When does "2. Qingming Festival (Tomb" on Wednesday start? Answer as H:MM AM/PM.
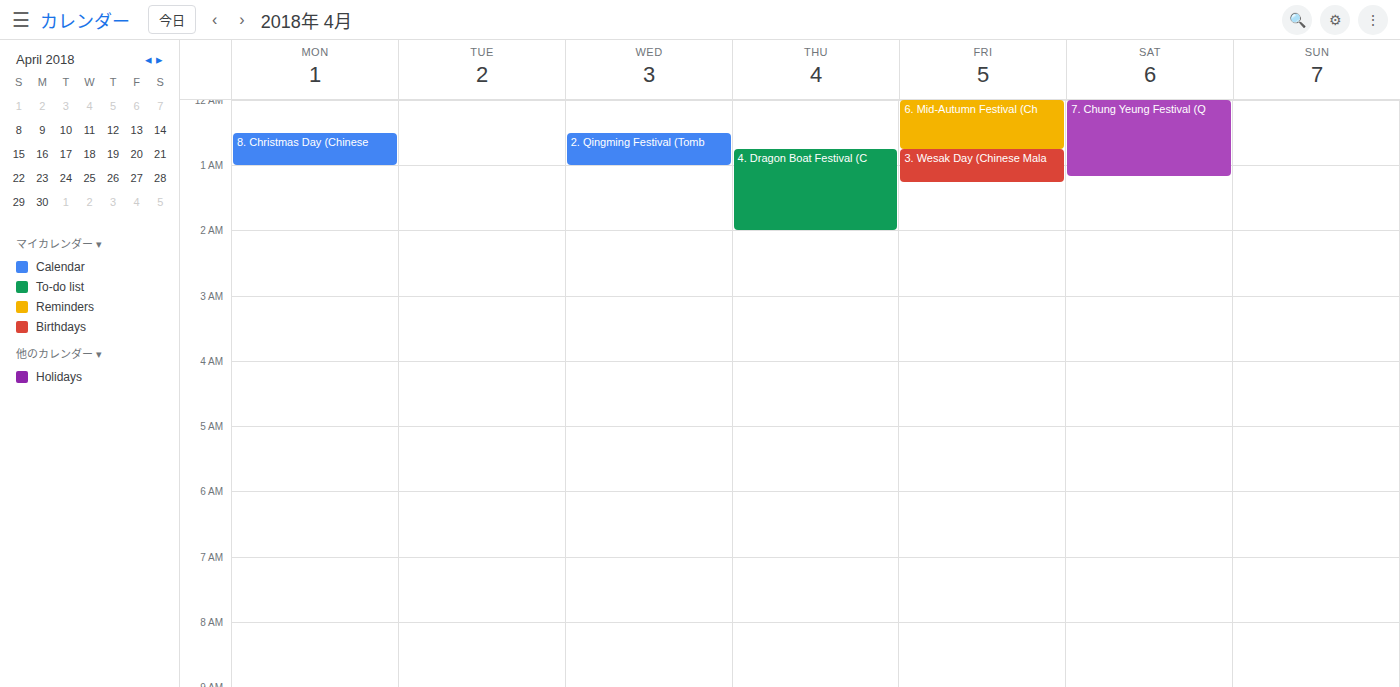
12:30 AM